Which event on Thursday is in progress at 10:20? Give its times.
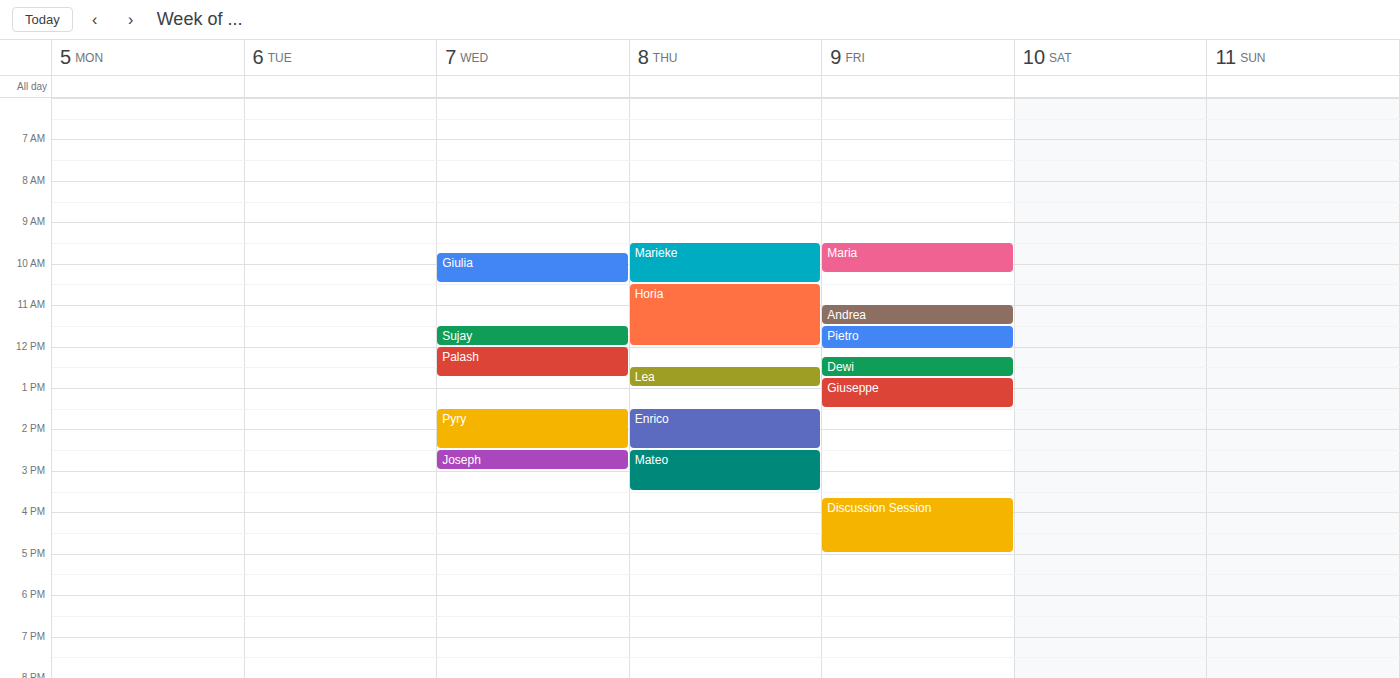
"Marieke", 09:30 to 10:30